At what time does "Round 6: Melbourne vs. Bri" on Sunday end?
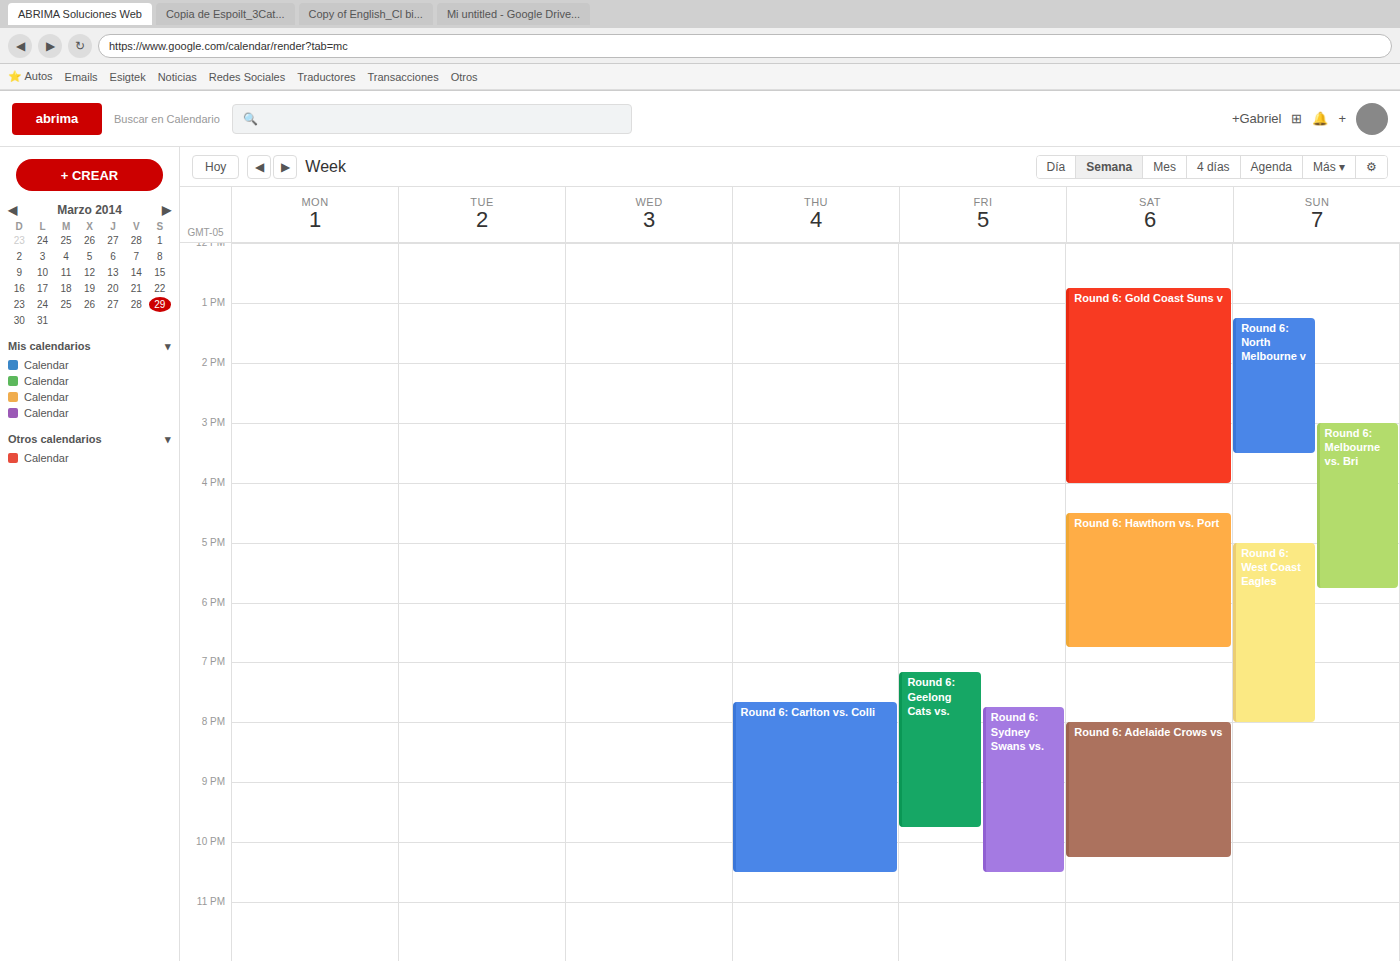
5:45 PM